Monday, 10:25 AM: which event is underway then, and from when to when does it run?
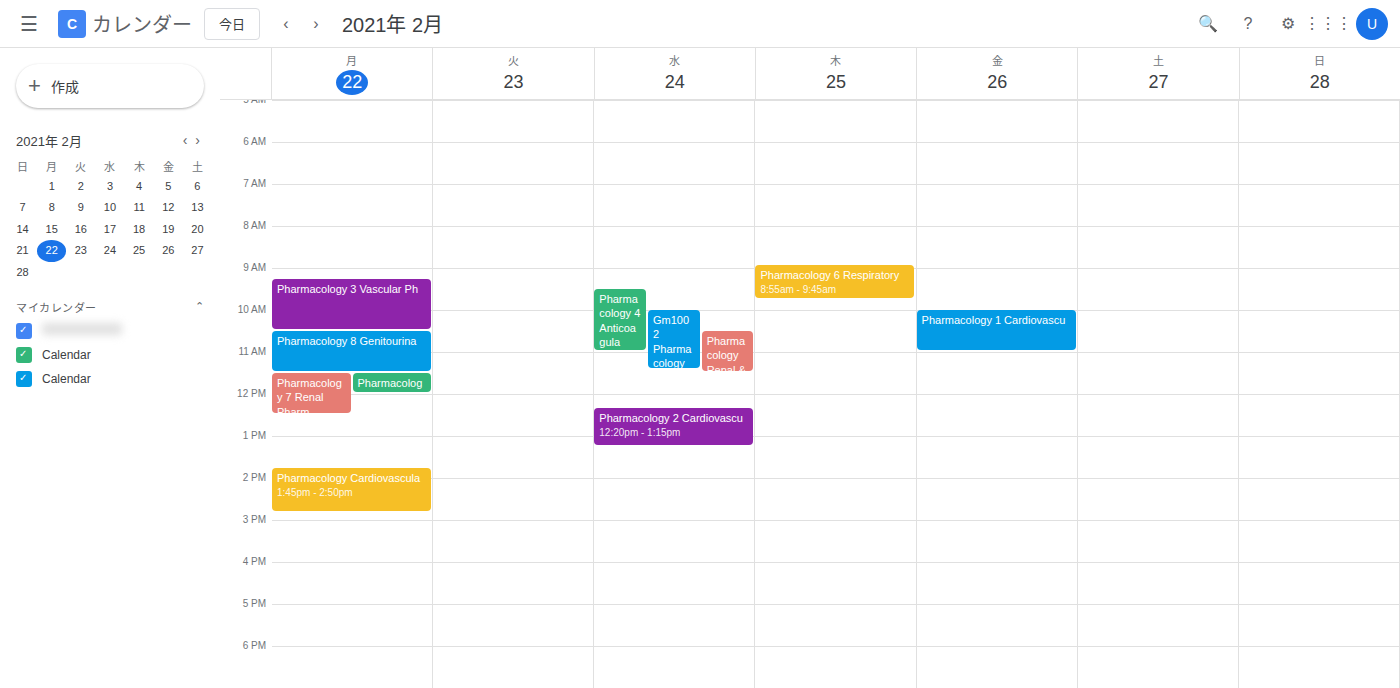
"Pharmacology 3 Vascular Ph", 9:15 AM to 10:30 AM